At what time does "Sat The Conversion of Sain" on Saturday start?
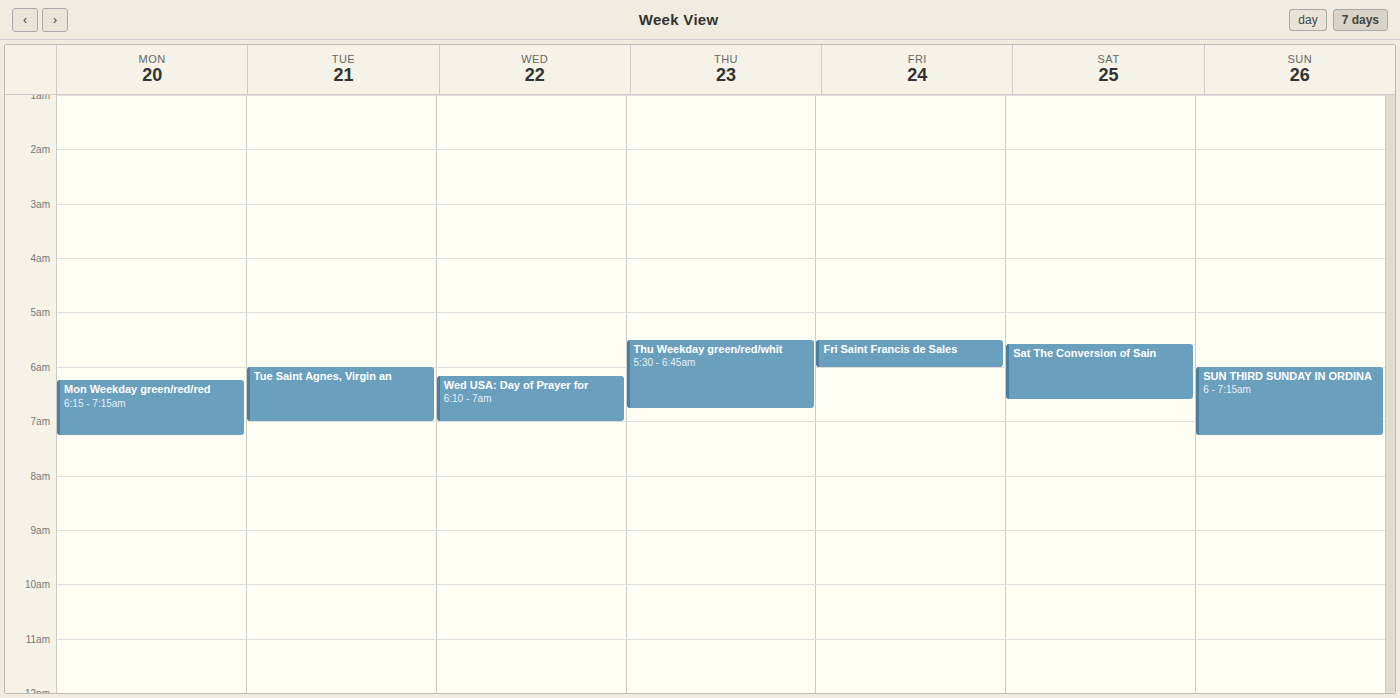
5:35 AM